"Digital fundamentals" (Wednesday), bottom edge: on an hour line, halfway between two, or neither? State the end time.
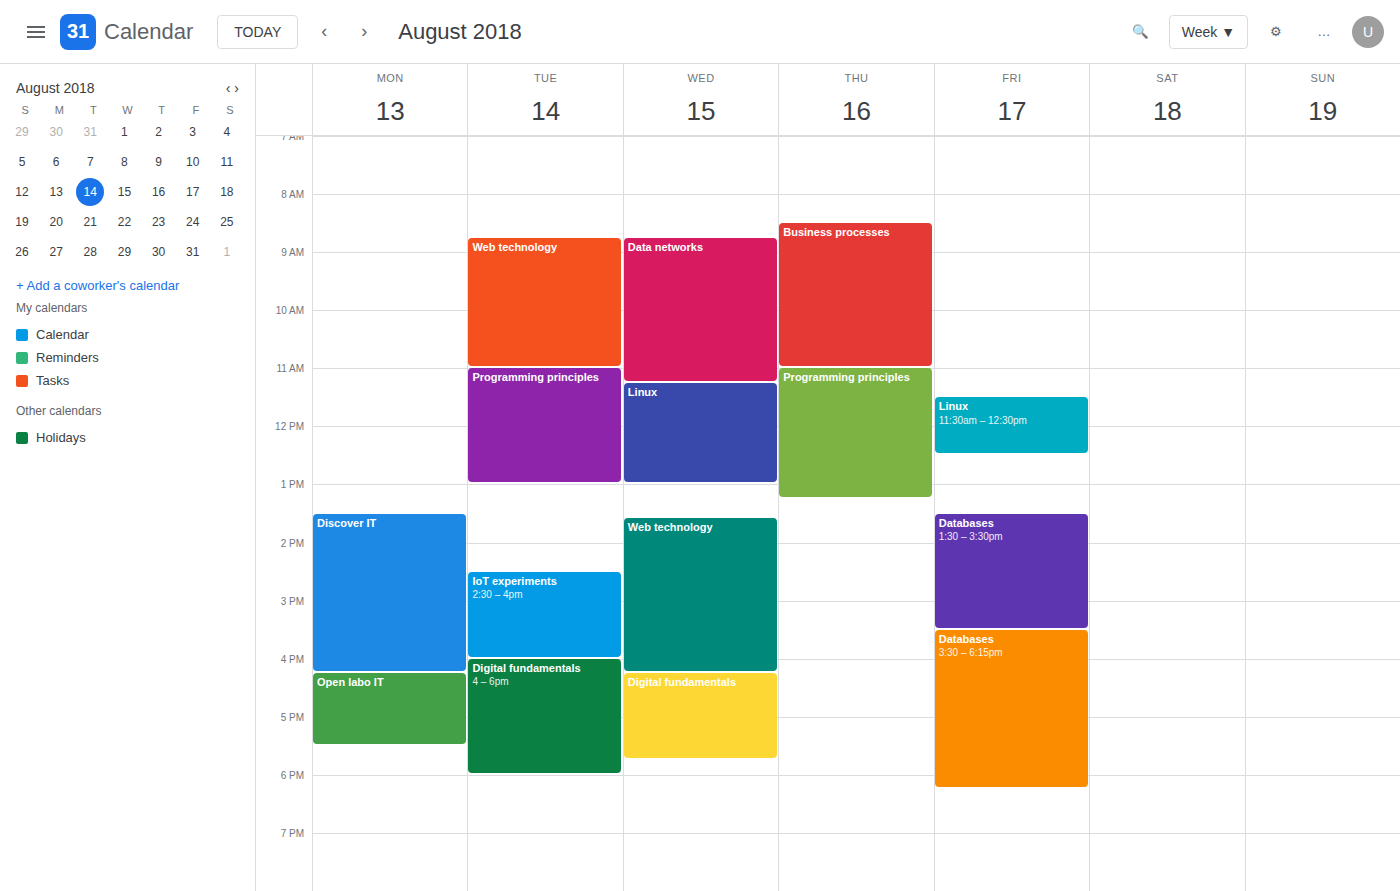
17:45 -- neither: three quarters of the way from the 17:00 line to the 18:00 line.